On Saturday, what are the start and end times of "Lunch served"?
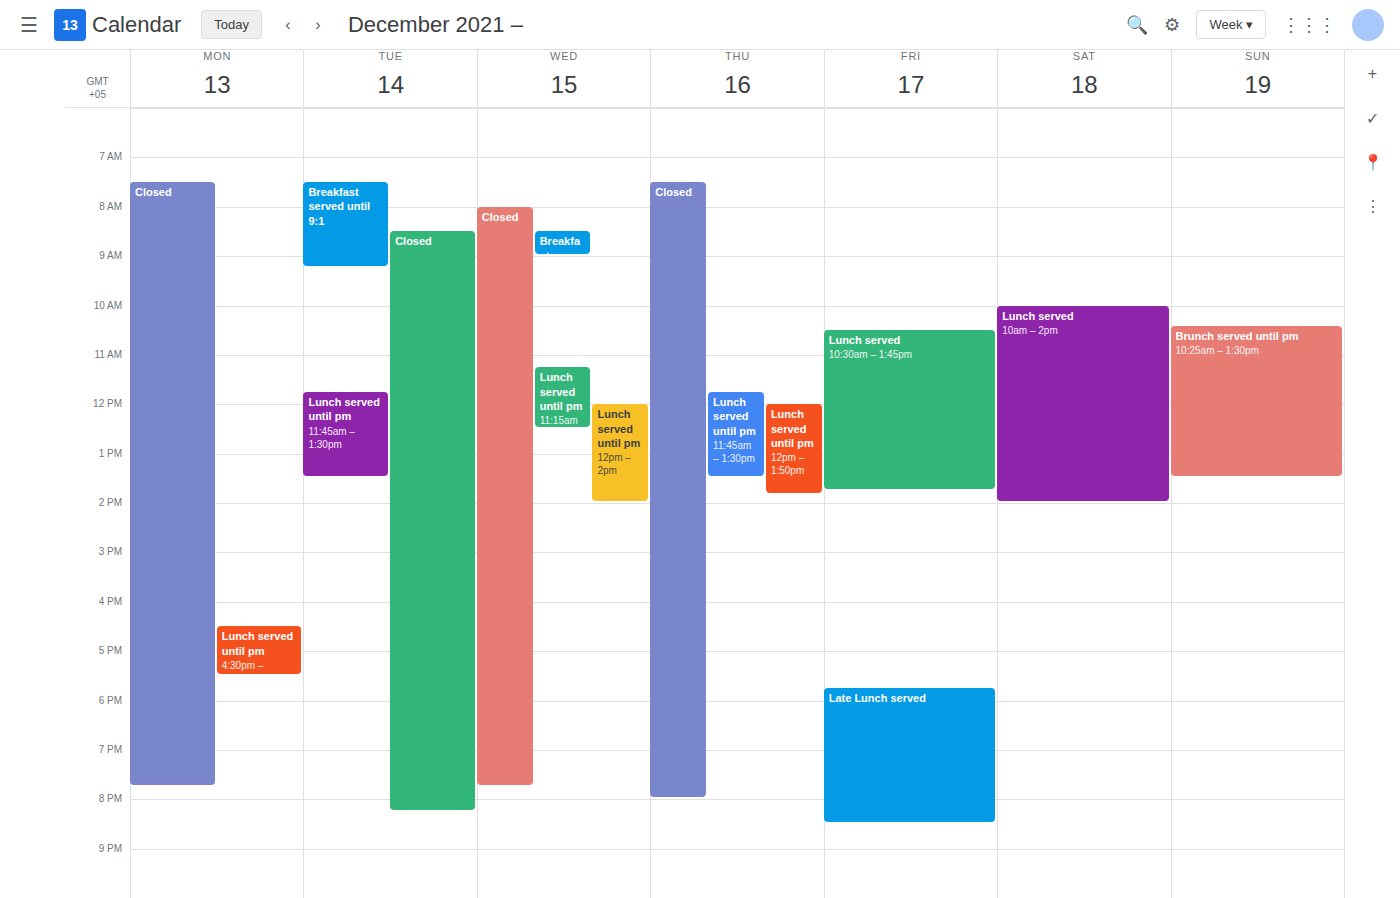
10:00 AM to 2:00 PM